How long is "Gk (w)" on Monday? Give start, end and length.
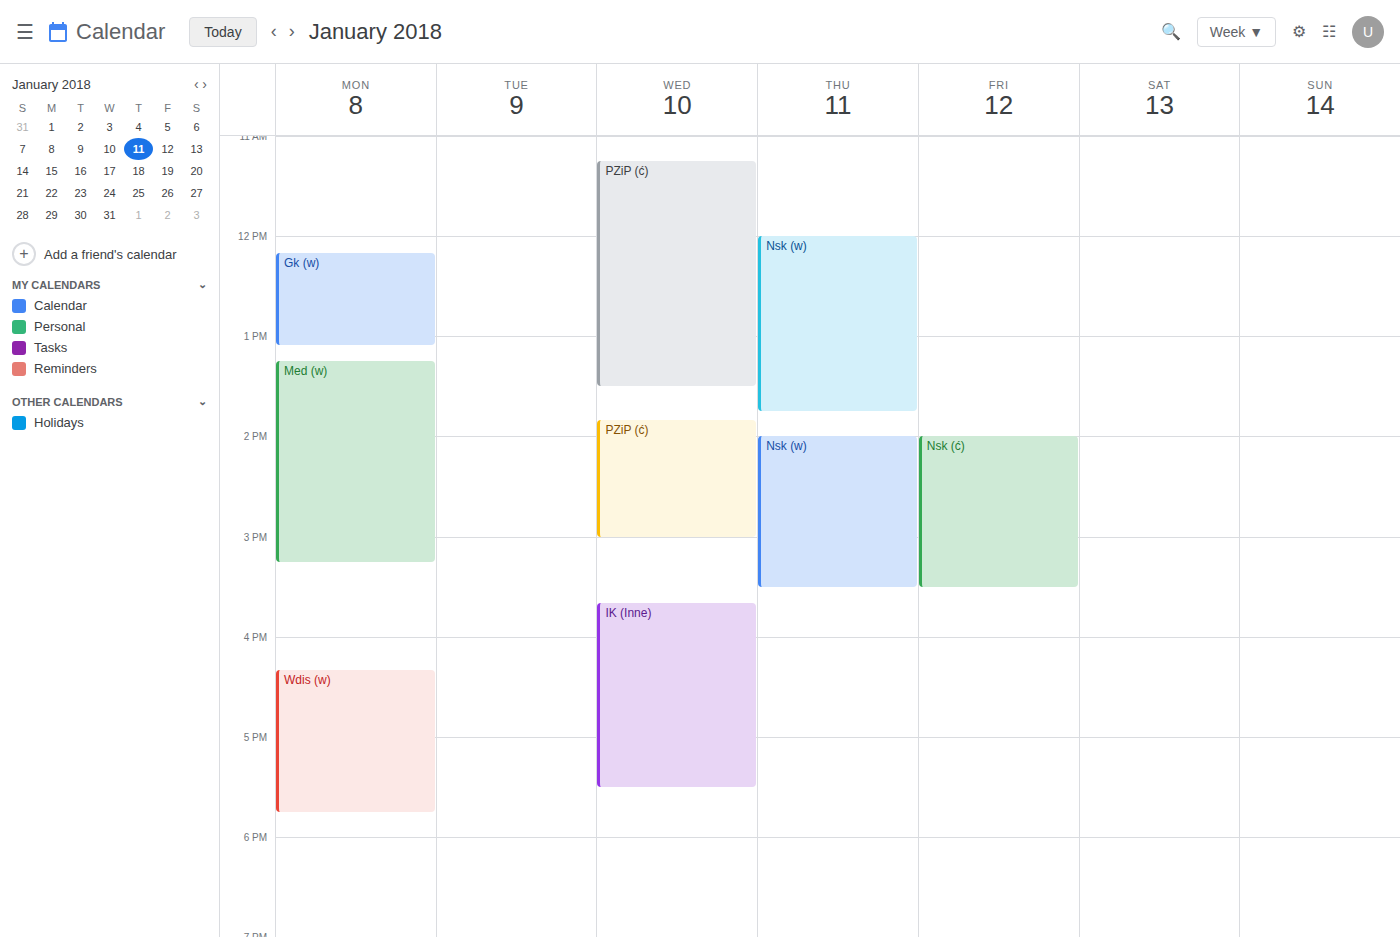
12:10 PM to 1:05 PM, 55 minutes